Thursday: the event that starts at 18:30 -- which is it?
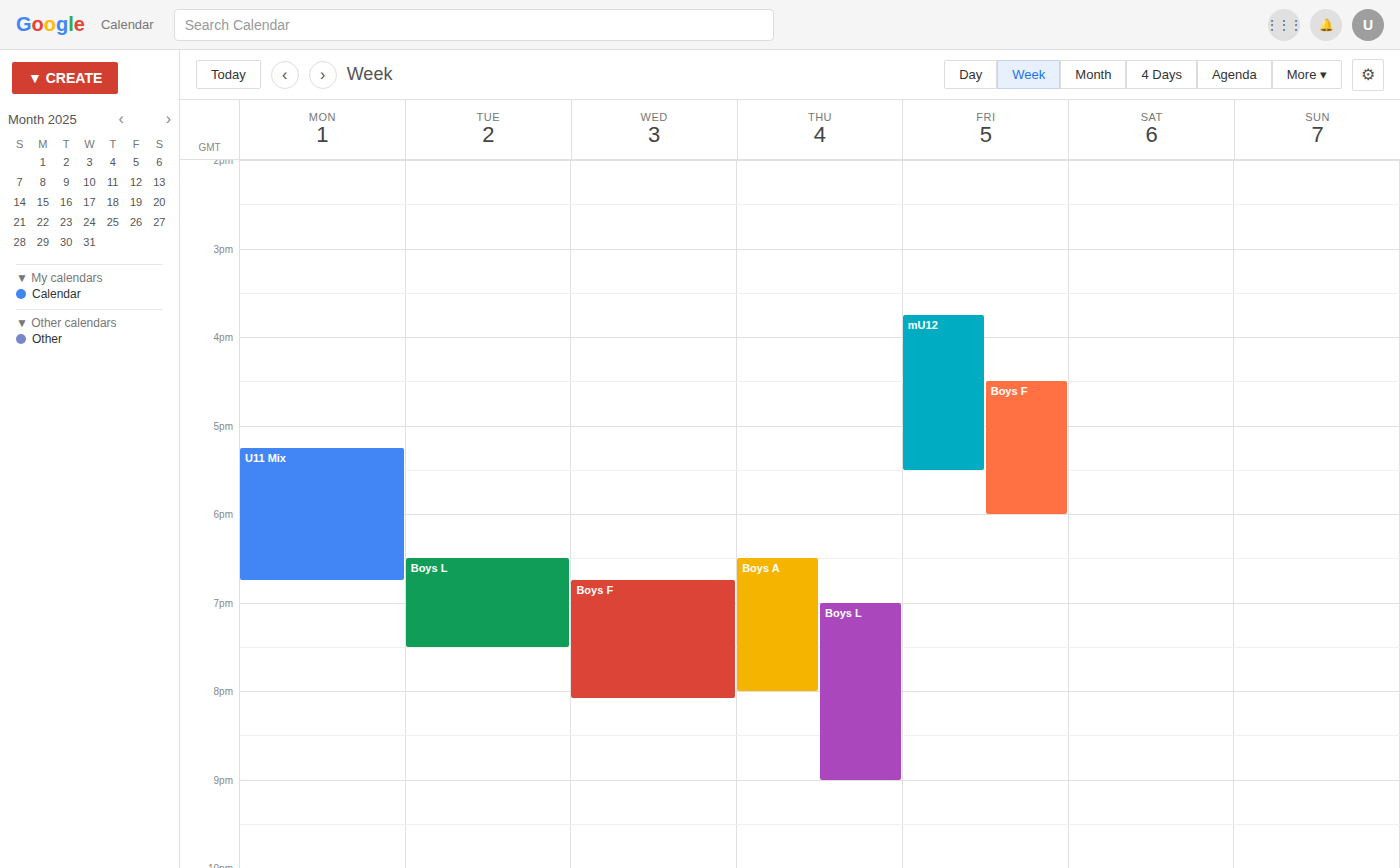
"Boys A"